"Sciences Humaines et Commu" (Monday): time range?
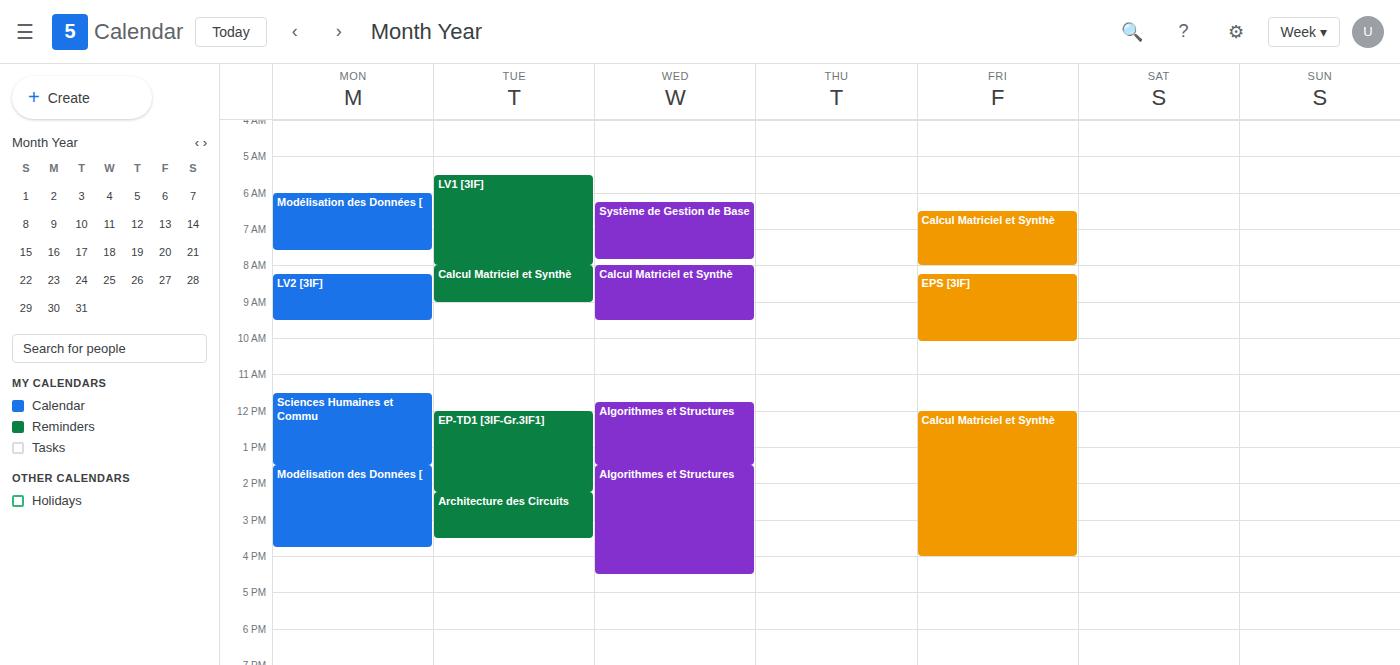
11:30 AM to 1:30 PM